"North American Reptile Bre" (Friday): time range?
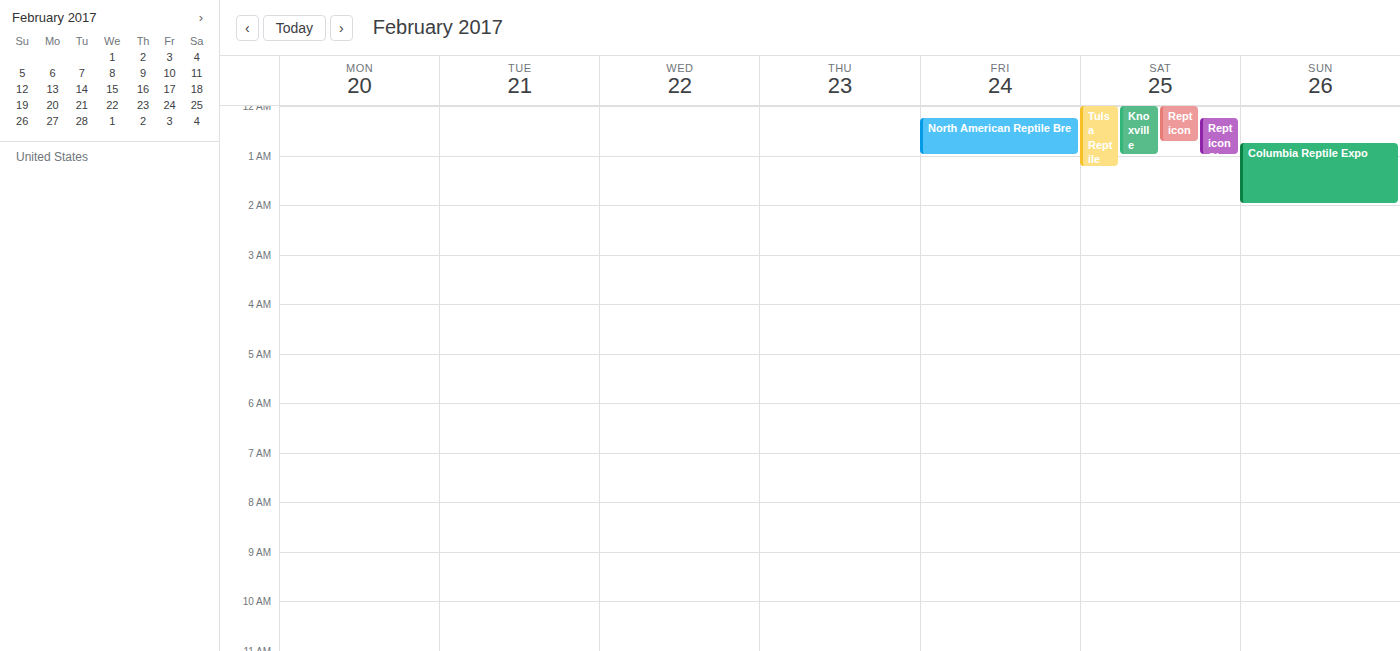
12:15 AM to 1:00 AM